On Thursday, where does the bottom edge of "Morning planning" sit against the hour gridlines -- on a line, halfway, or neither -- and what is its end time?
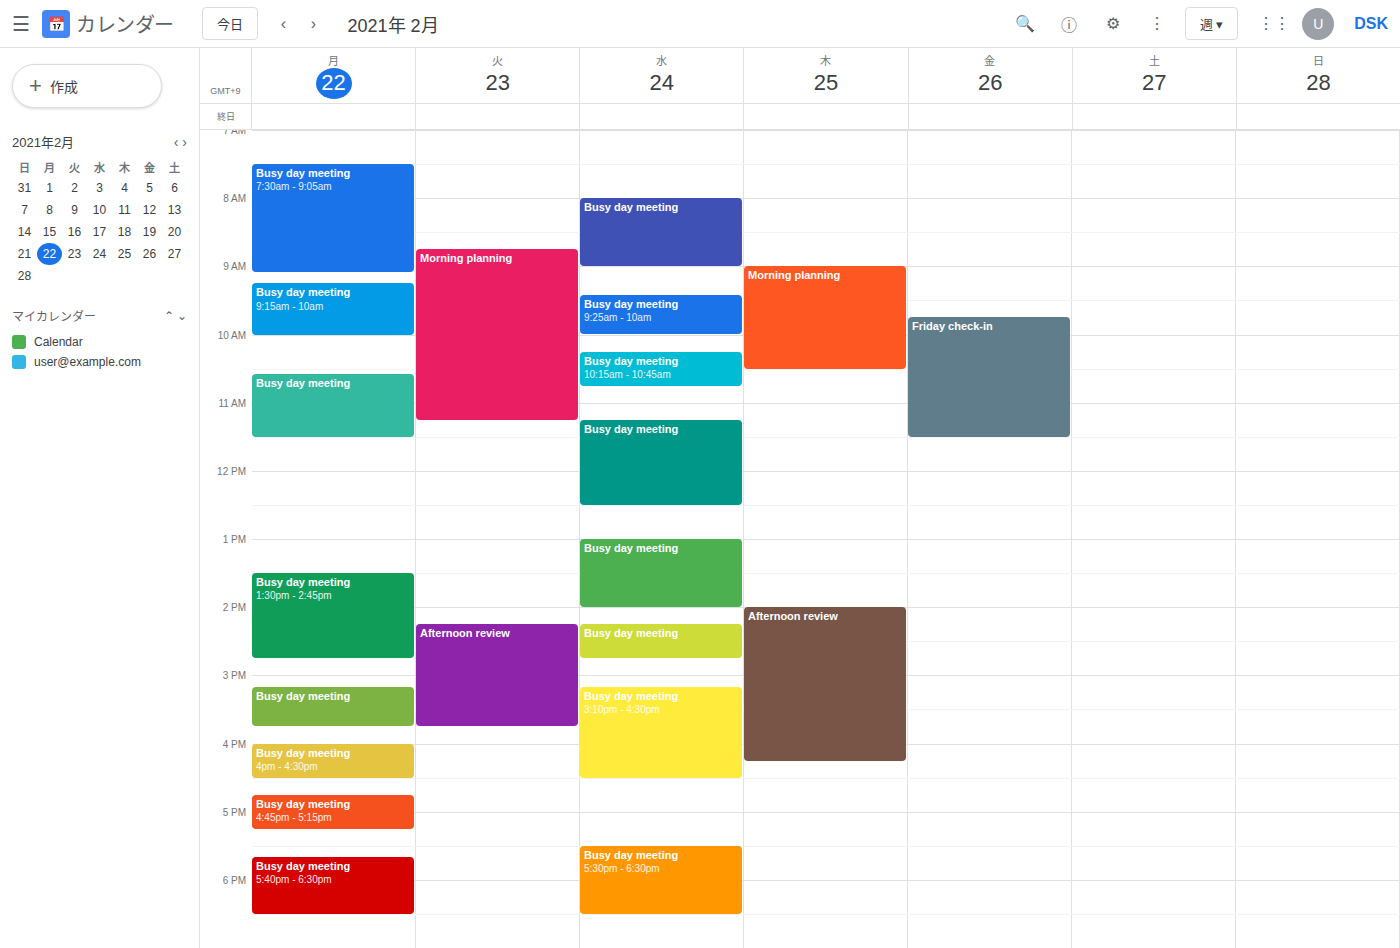
10:30 AM -- halfway between the 10 AM and 11 AM lines.